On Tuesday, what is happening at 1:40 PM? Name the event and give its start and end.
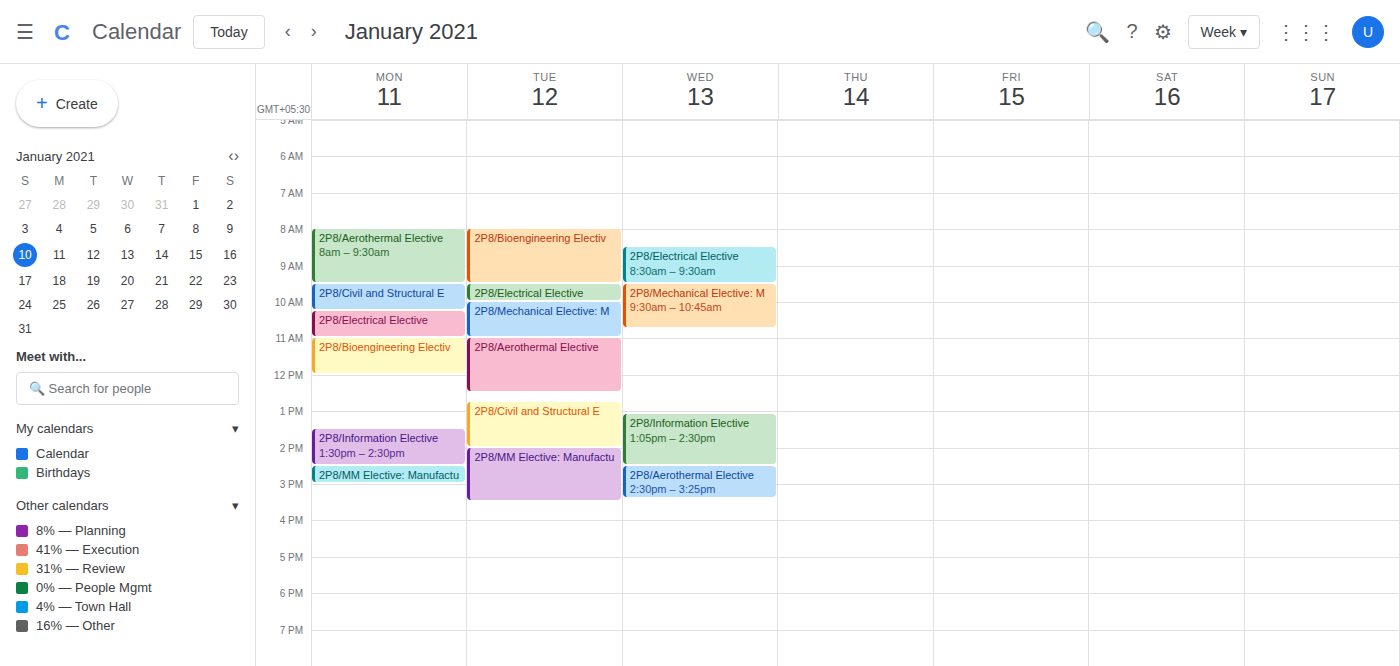
"2P8/Civil and Structural E", 12:45 PM to 2:00 PM